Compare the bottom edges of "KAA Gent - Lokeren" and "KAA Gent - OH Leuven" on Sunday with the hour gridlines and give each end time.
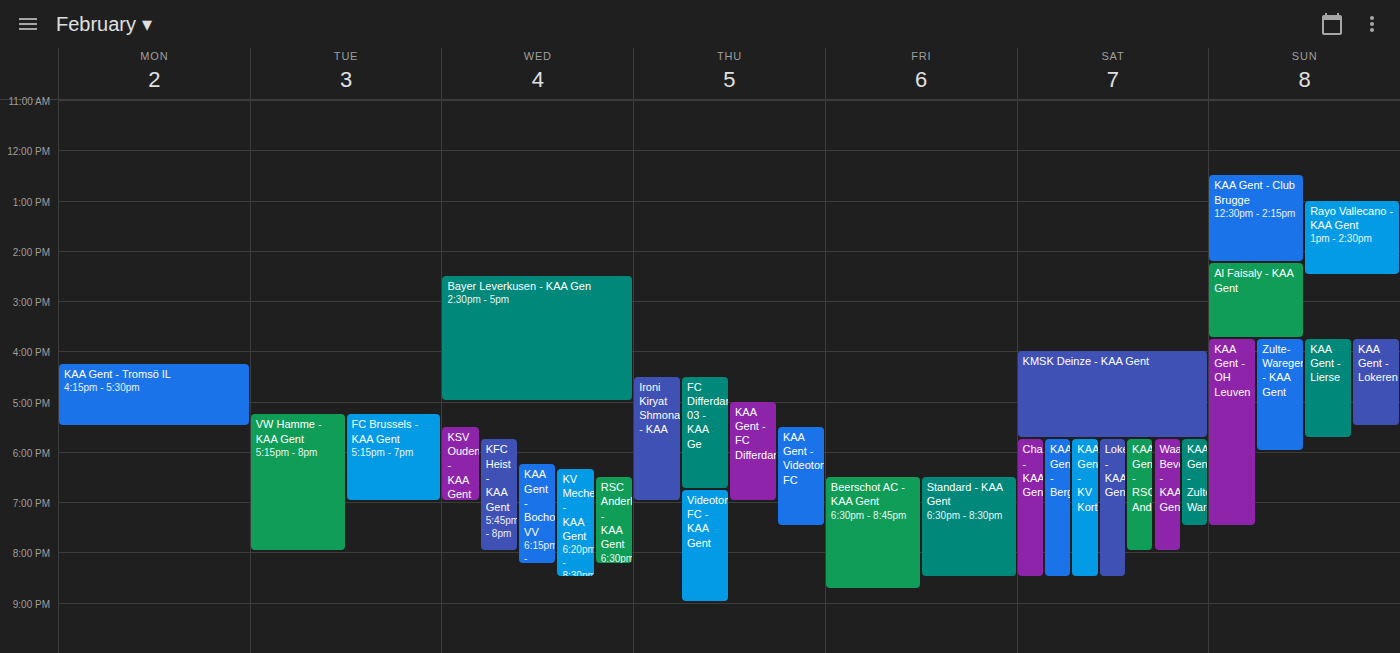
"KAA Gent - Lokeren": 5:30 PM, halfway between the 5 PM and 6 PM lines. "KAA Gent - OH Leuven": 7:30 PM, halfway between the 7 PM and 8 PM lines.